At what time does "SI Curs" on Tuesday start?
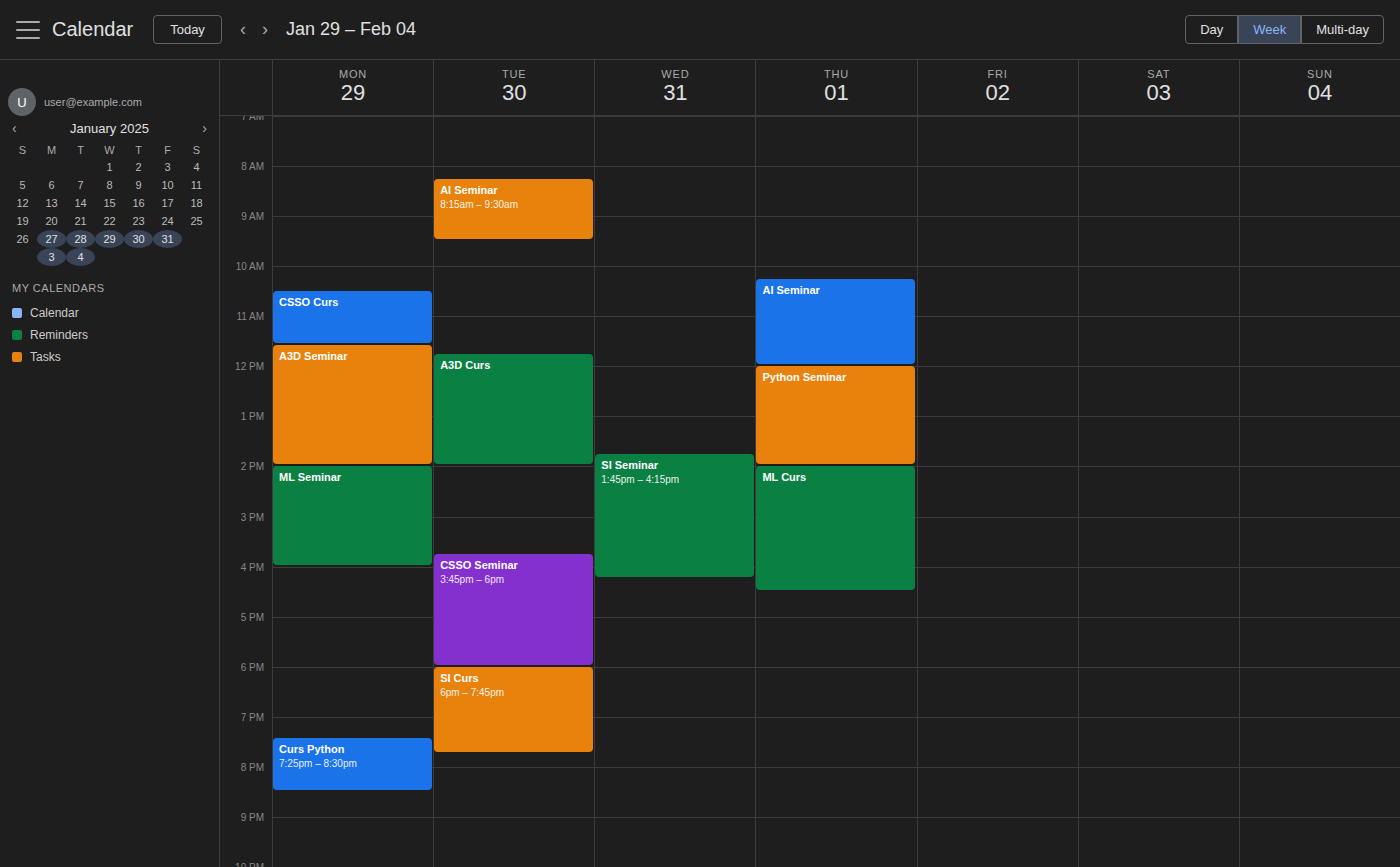
6:00 PM